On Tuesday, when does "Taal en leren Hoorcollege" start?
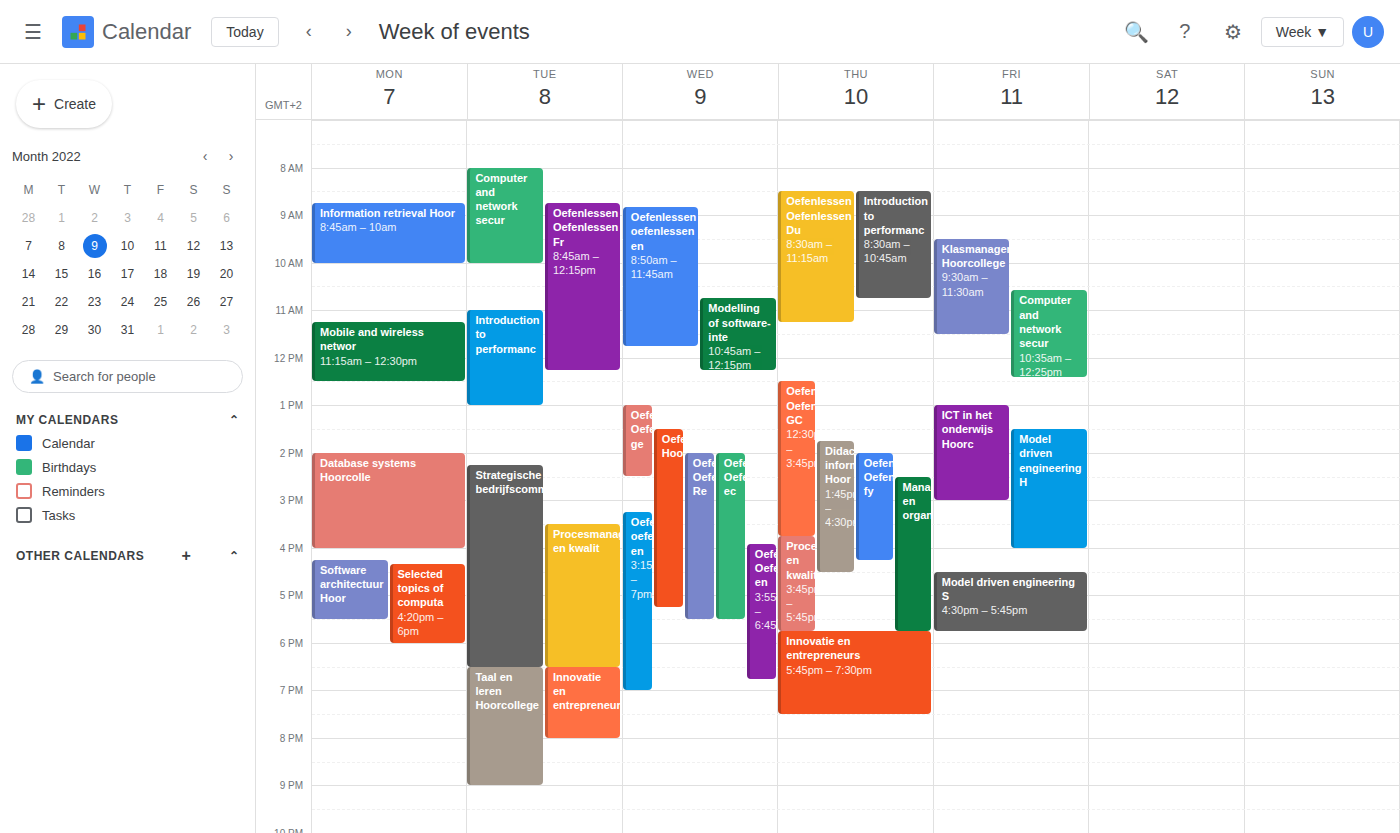
6:30 PM